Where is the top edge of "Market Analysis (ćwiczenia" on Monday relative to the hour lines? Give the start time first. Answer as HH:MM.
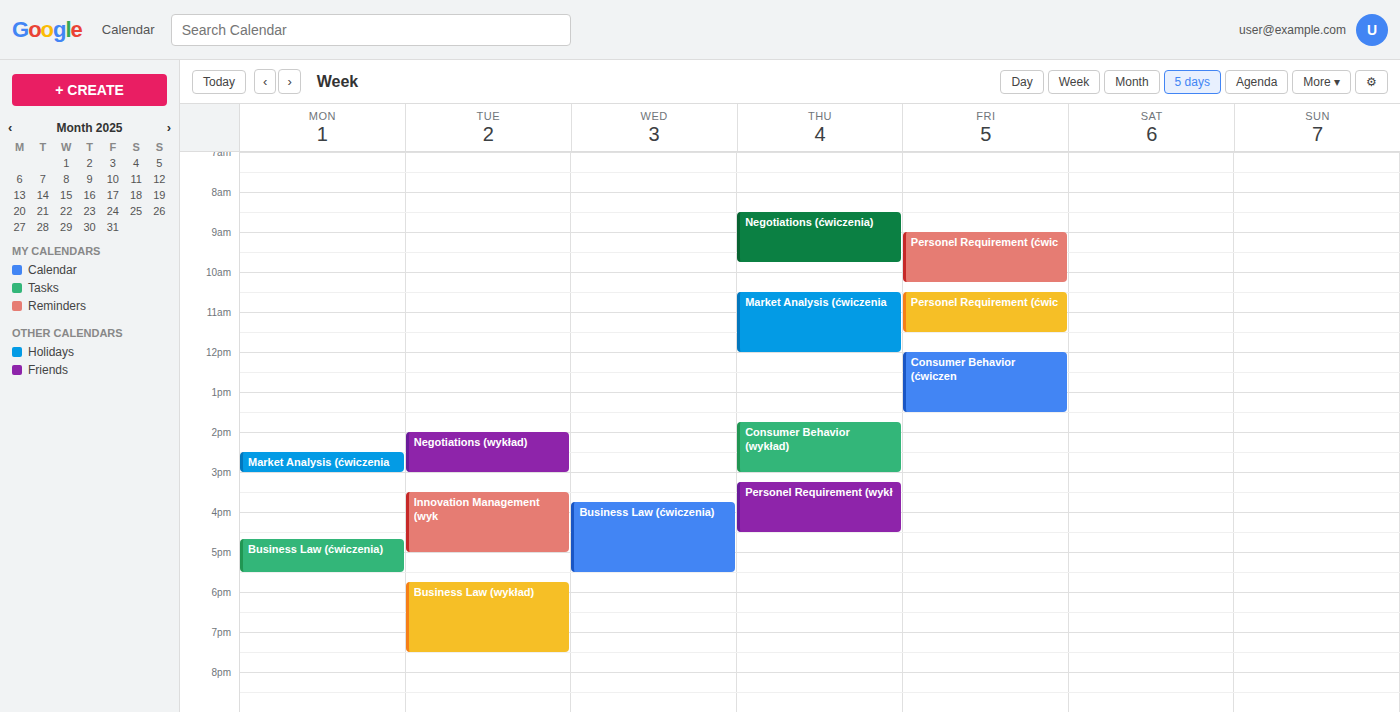
14:30 -- halfway between the 14:00 and 15:00 lines.